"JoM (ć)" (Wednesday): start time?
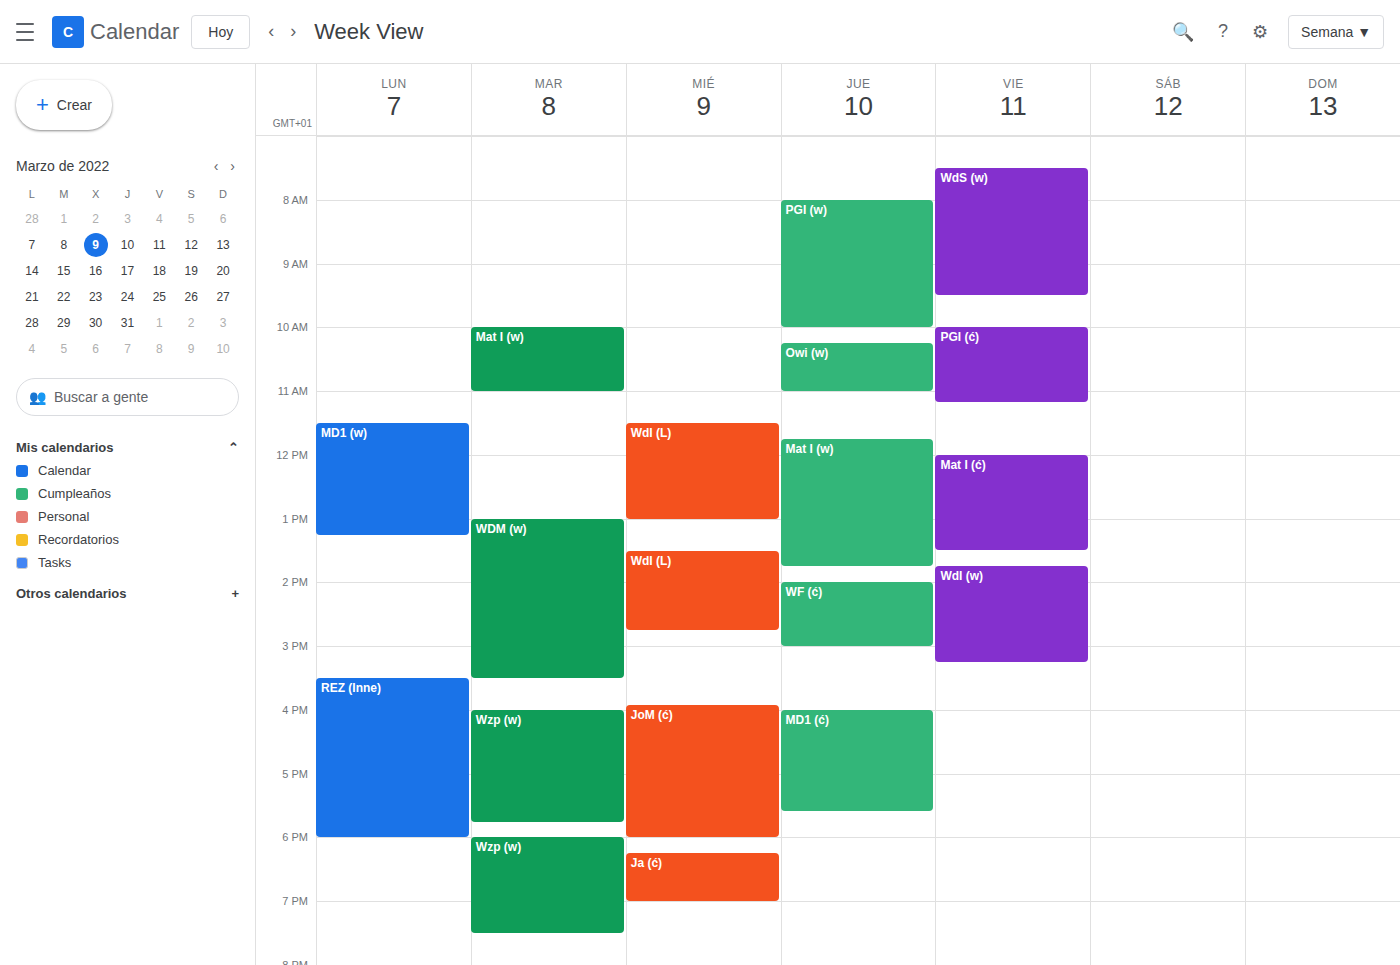
3:55 PM